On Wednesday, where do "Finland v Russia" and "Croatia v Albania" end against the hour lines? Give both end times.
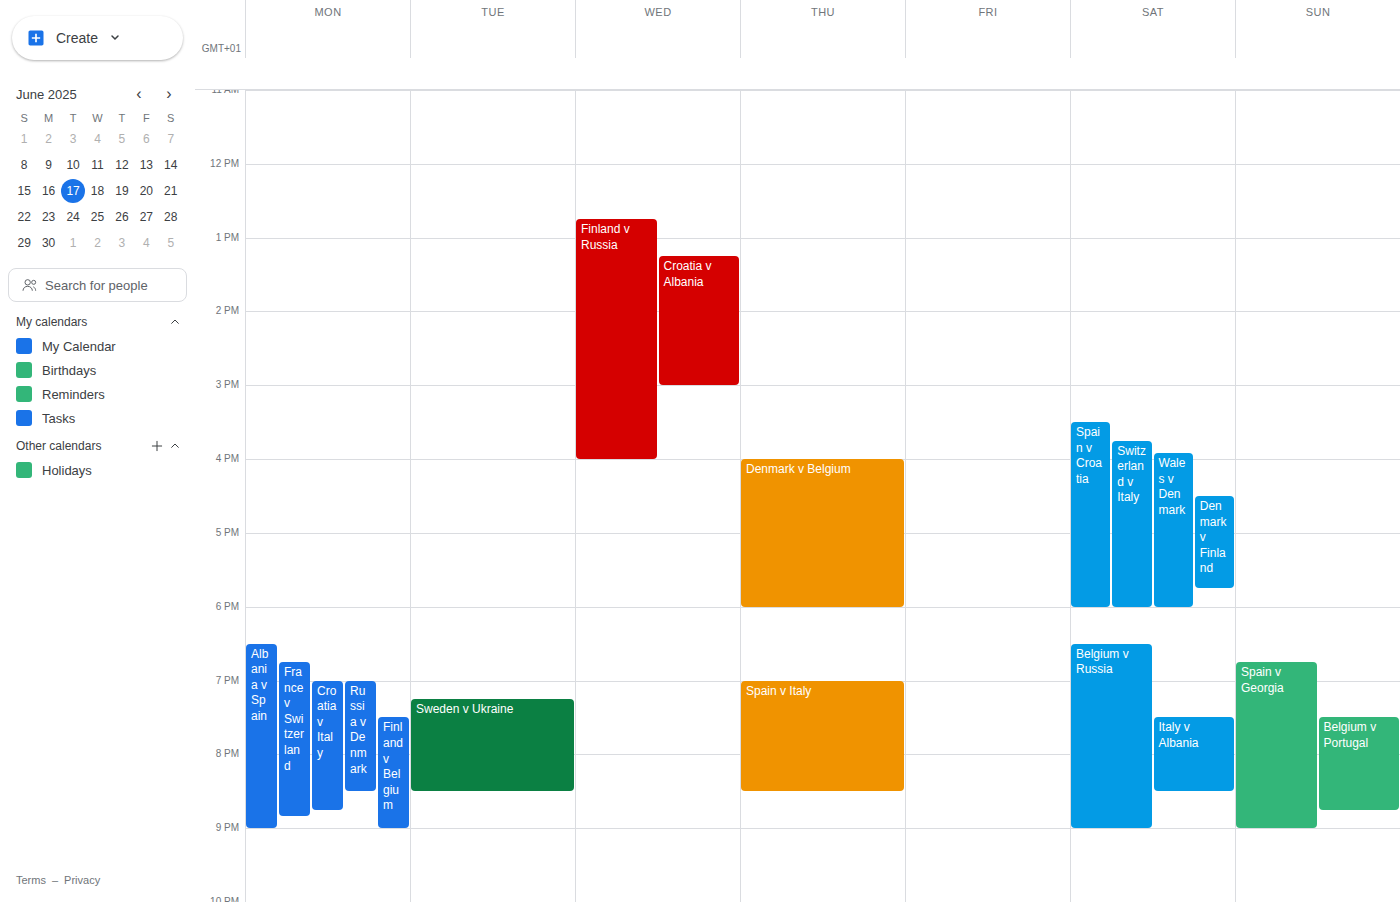
"Finland v Russia": 16:00, exactly on the 16:00 line. "Croatia v Albania": 15:00, exactly on the 15:00 line.